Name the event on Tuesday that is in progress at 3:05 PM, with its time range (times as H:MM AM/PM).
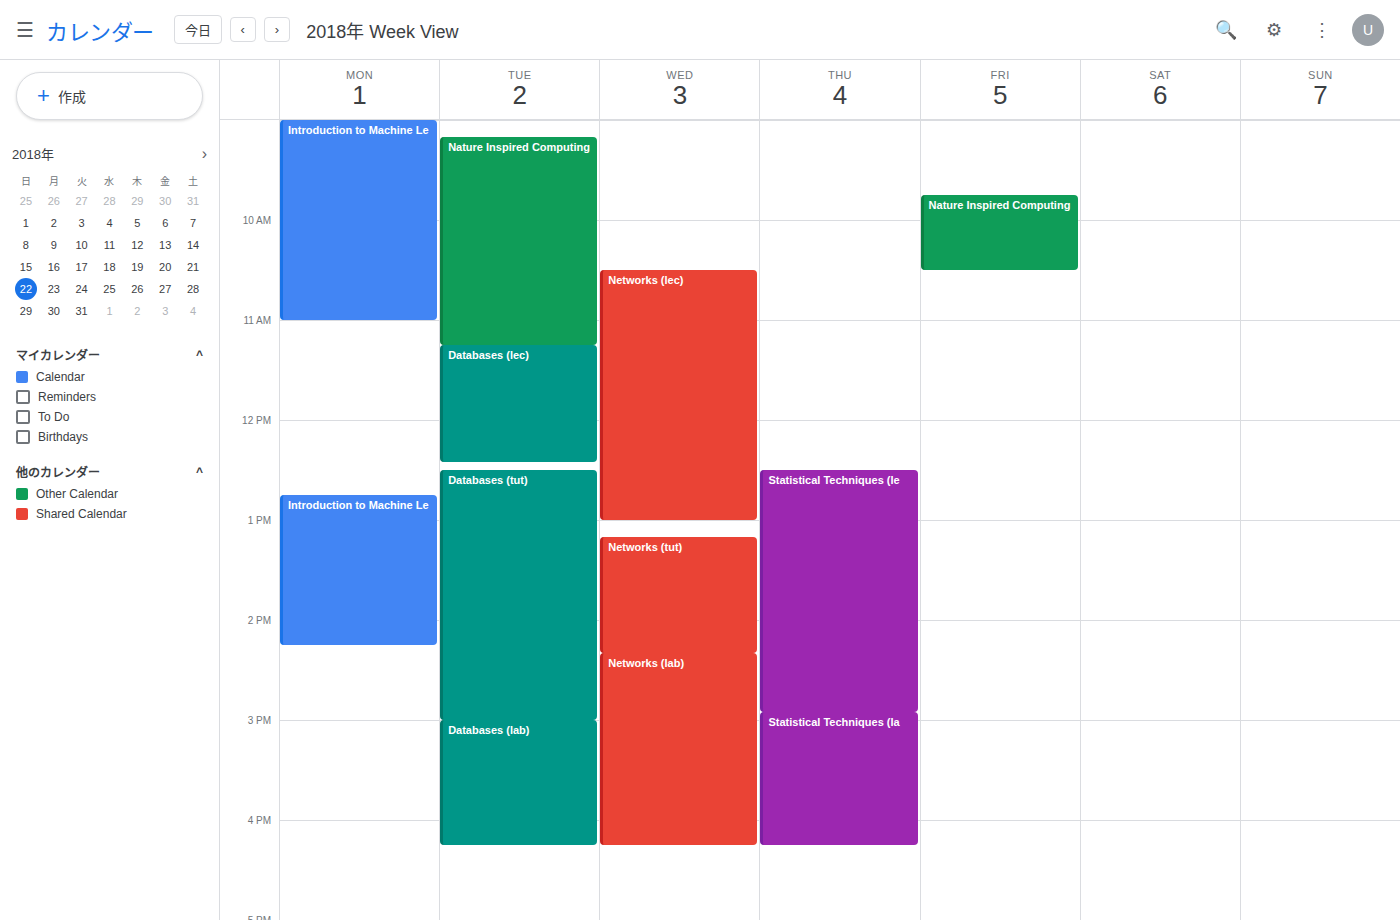
"Databases (lab)", 3:00 PM to 4:15 PM